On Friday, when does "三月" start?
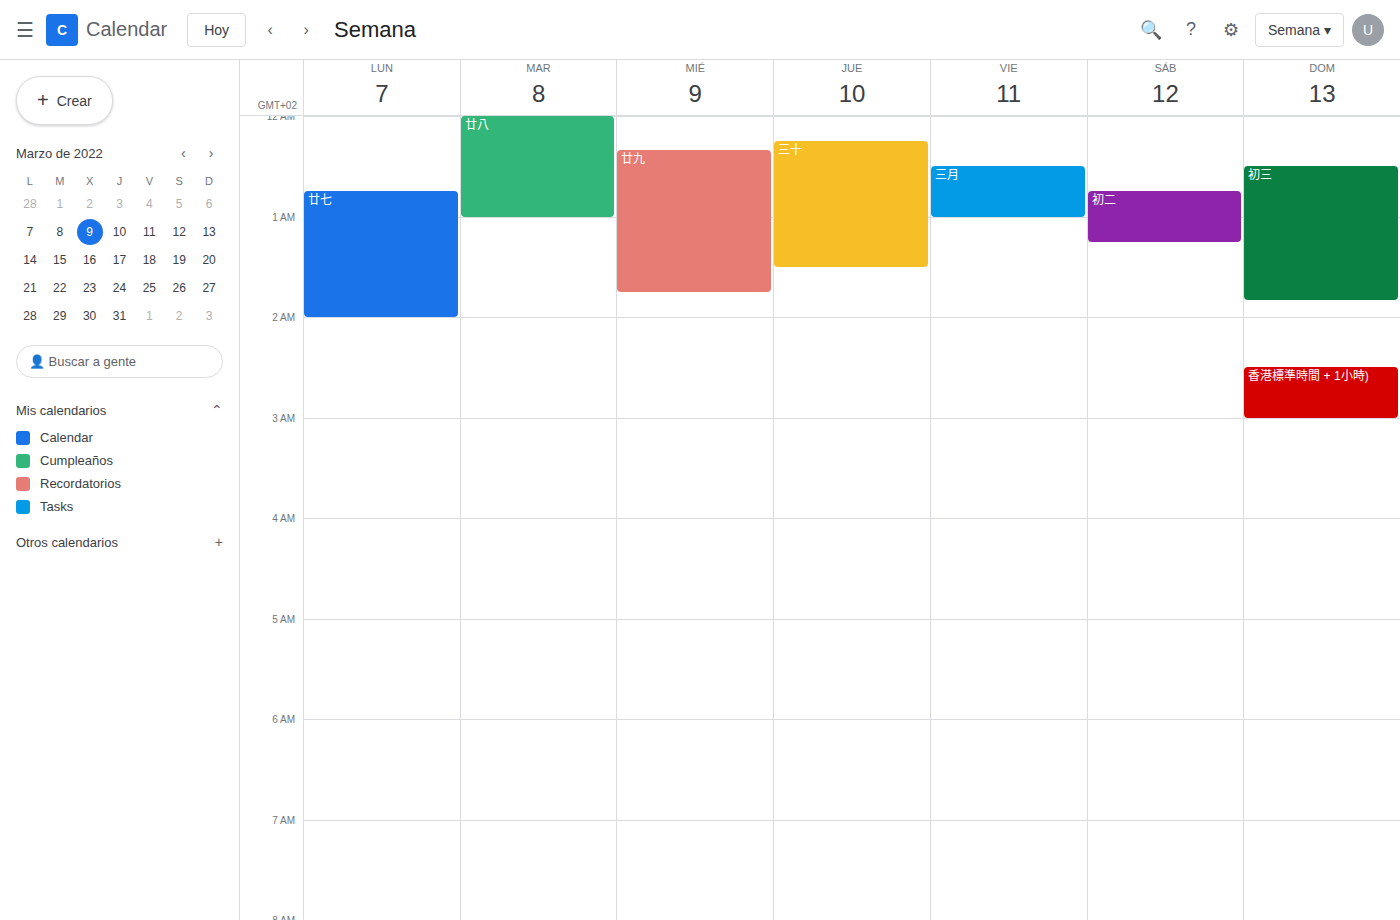
12:30 AM